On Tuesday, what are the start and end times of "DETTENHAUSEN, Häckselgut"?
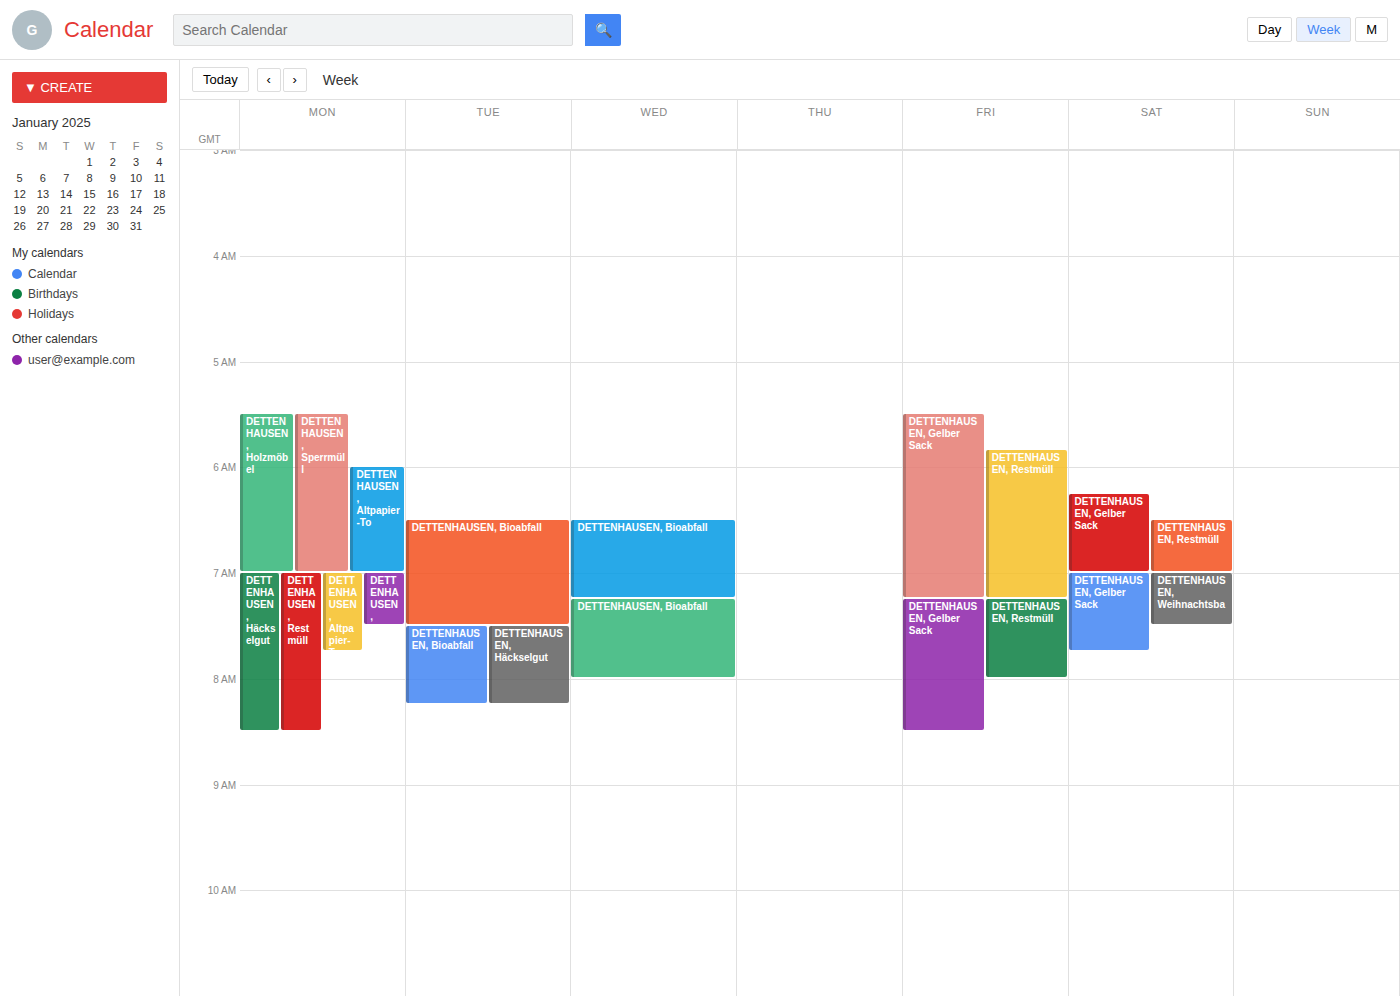
7:30 AM to 8:15 AM